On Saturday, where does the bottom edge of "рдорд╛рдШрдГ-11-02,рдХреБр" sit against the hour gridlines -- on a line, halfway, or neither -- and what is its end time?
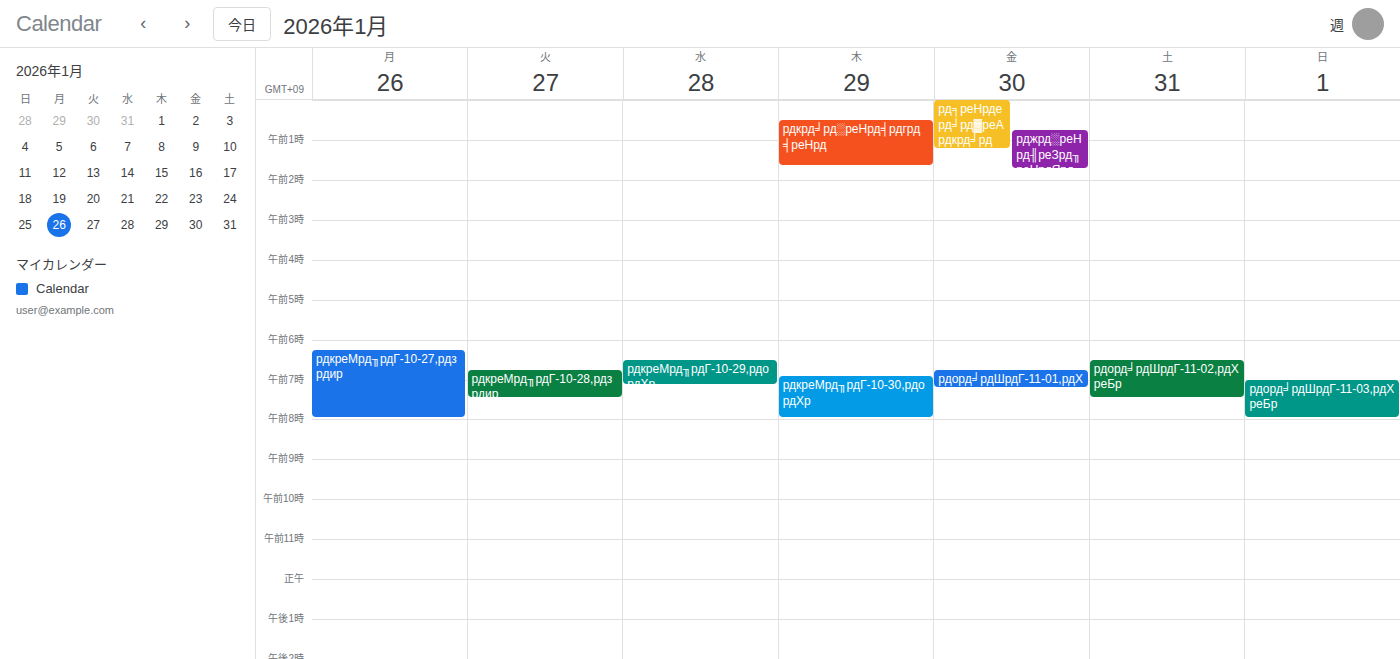
7:30 AM -- halfway between the 7 AM and 8 AM lines.